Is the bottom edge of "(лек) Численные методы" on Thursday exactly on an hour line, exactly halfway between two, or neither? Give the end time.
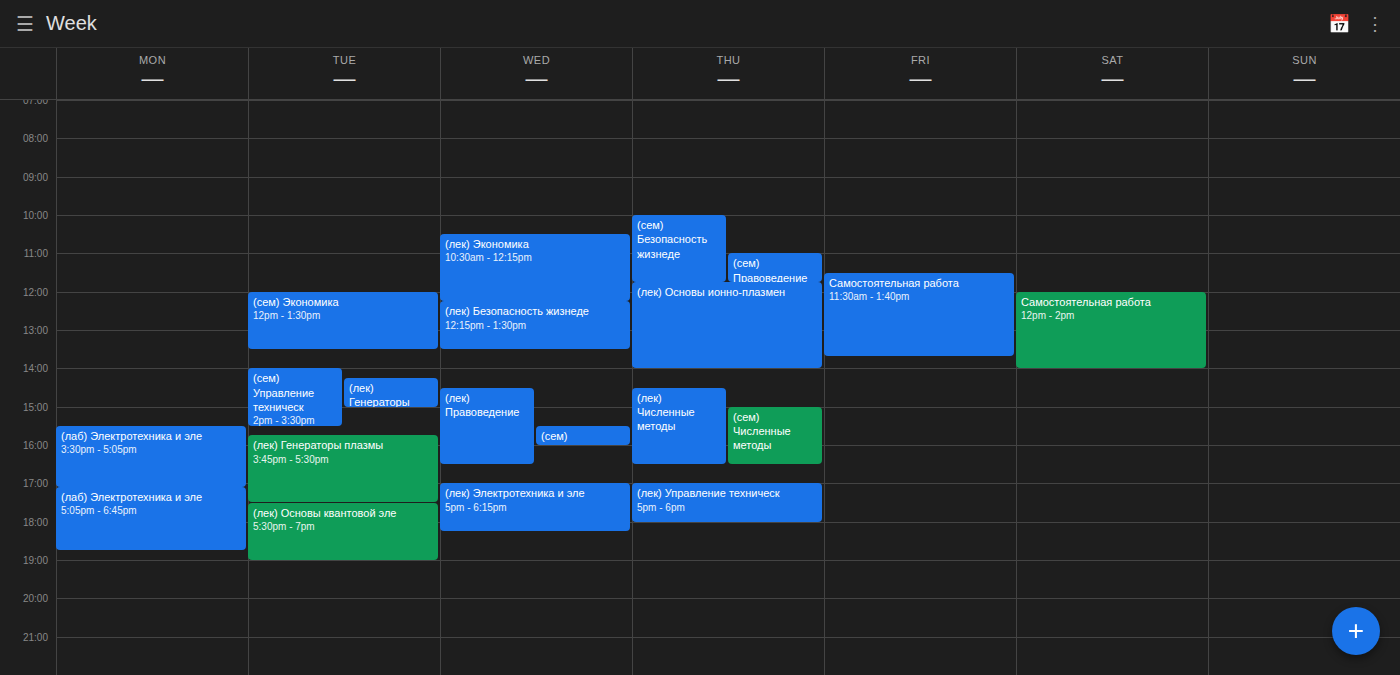
4:30 PM -- halfway between the 4 PM and 5 PM lines.